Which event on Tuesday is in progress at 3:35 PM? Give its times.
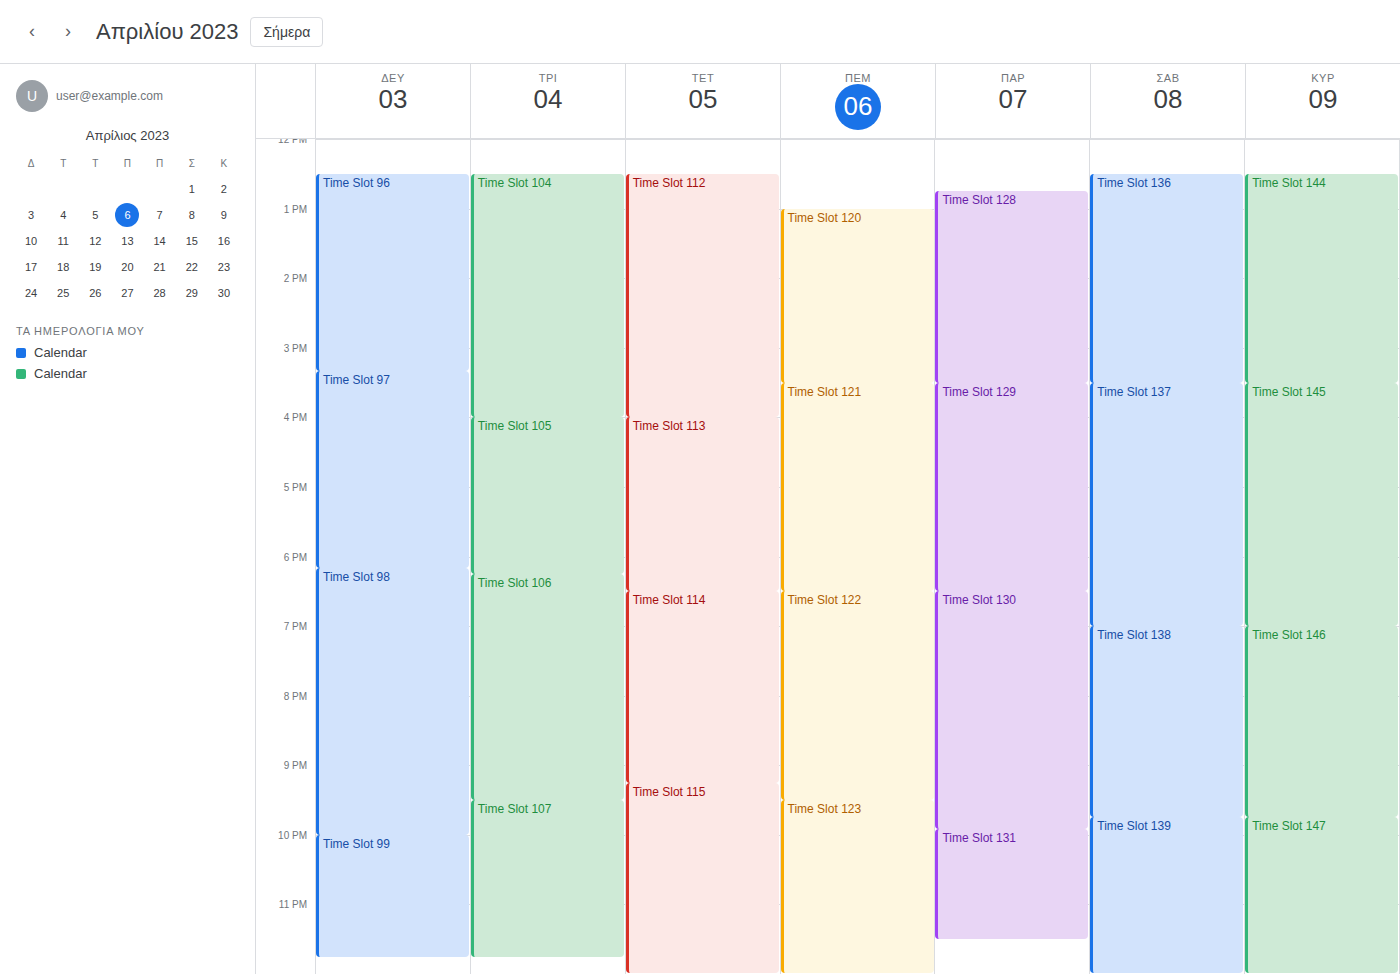
"Time Slot 104", 12:30 PM to 4:00 PM